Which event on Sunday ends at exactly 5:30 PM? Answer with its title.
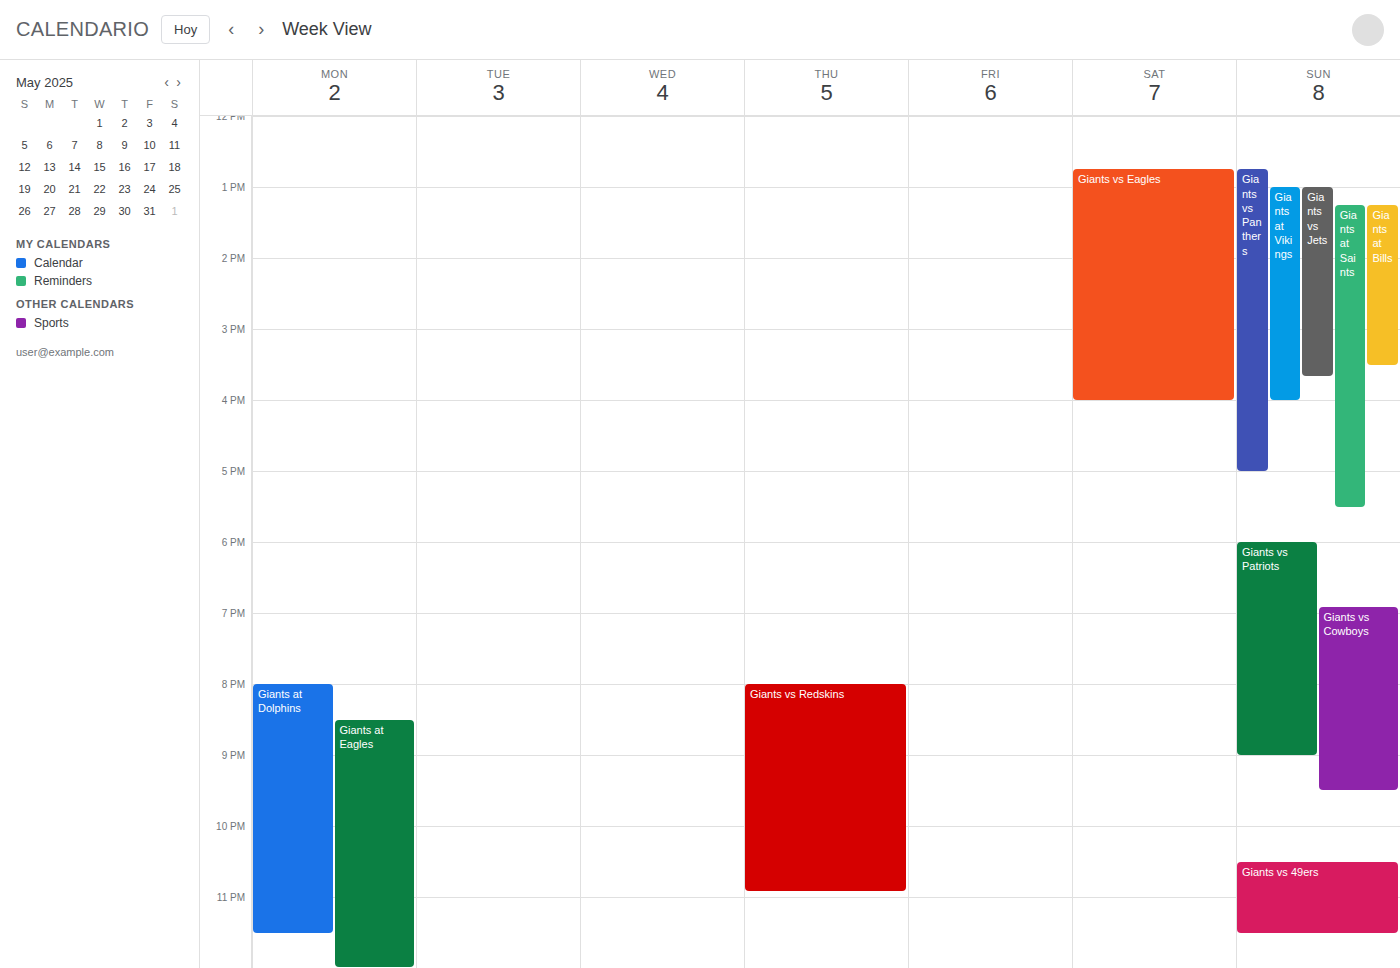
"Giants at Saints"